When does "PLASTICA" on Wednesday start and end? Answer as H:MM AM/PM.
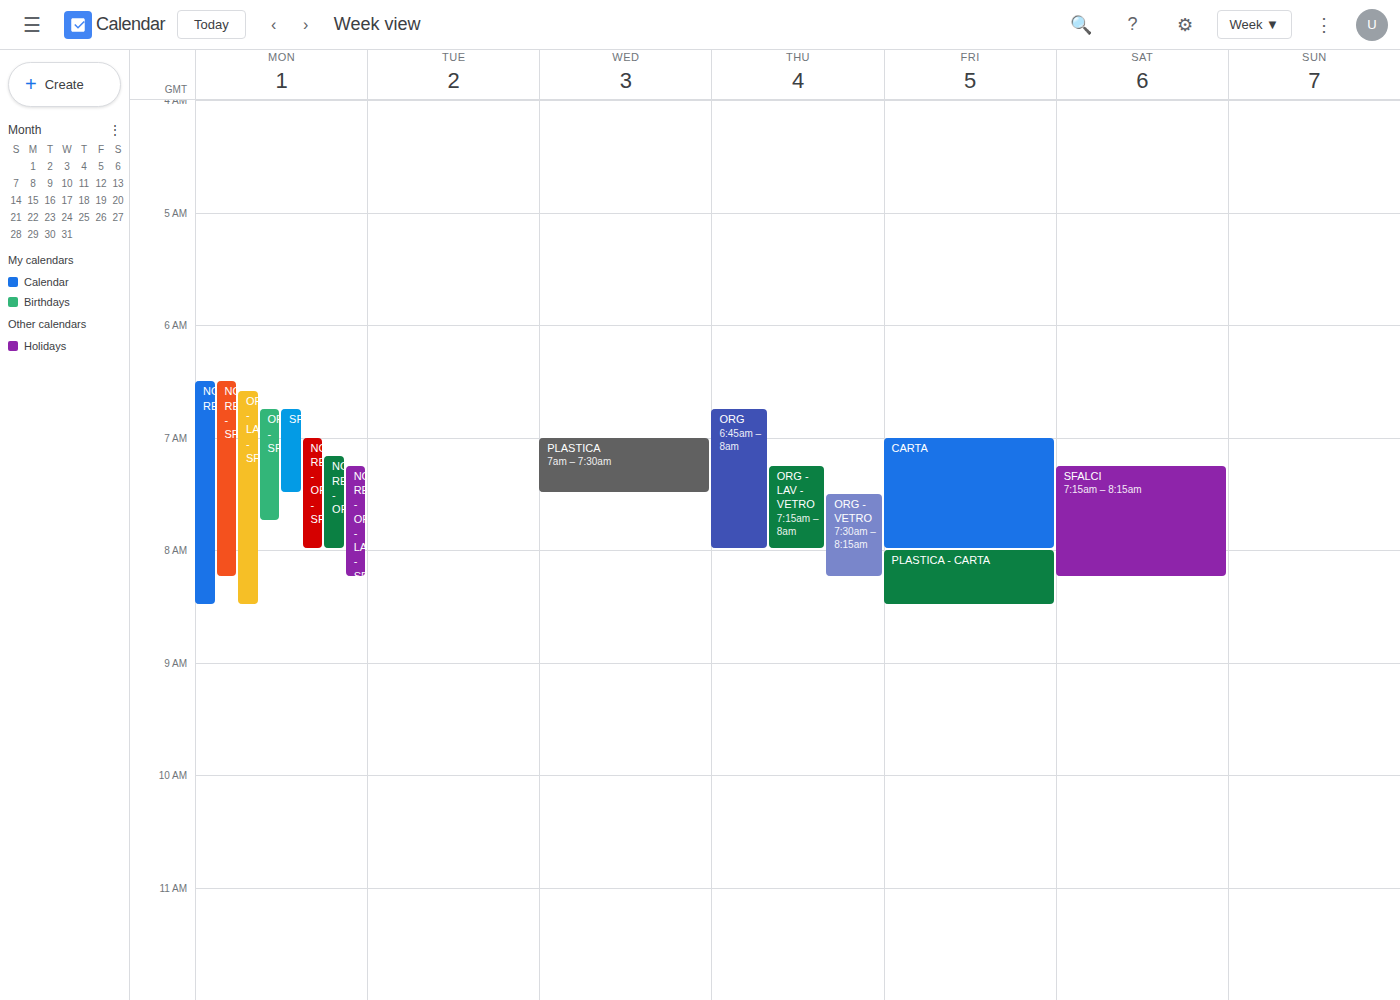
7:00 AM to 7:30 AM